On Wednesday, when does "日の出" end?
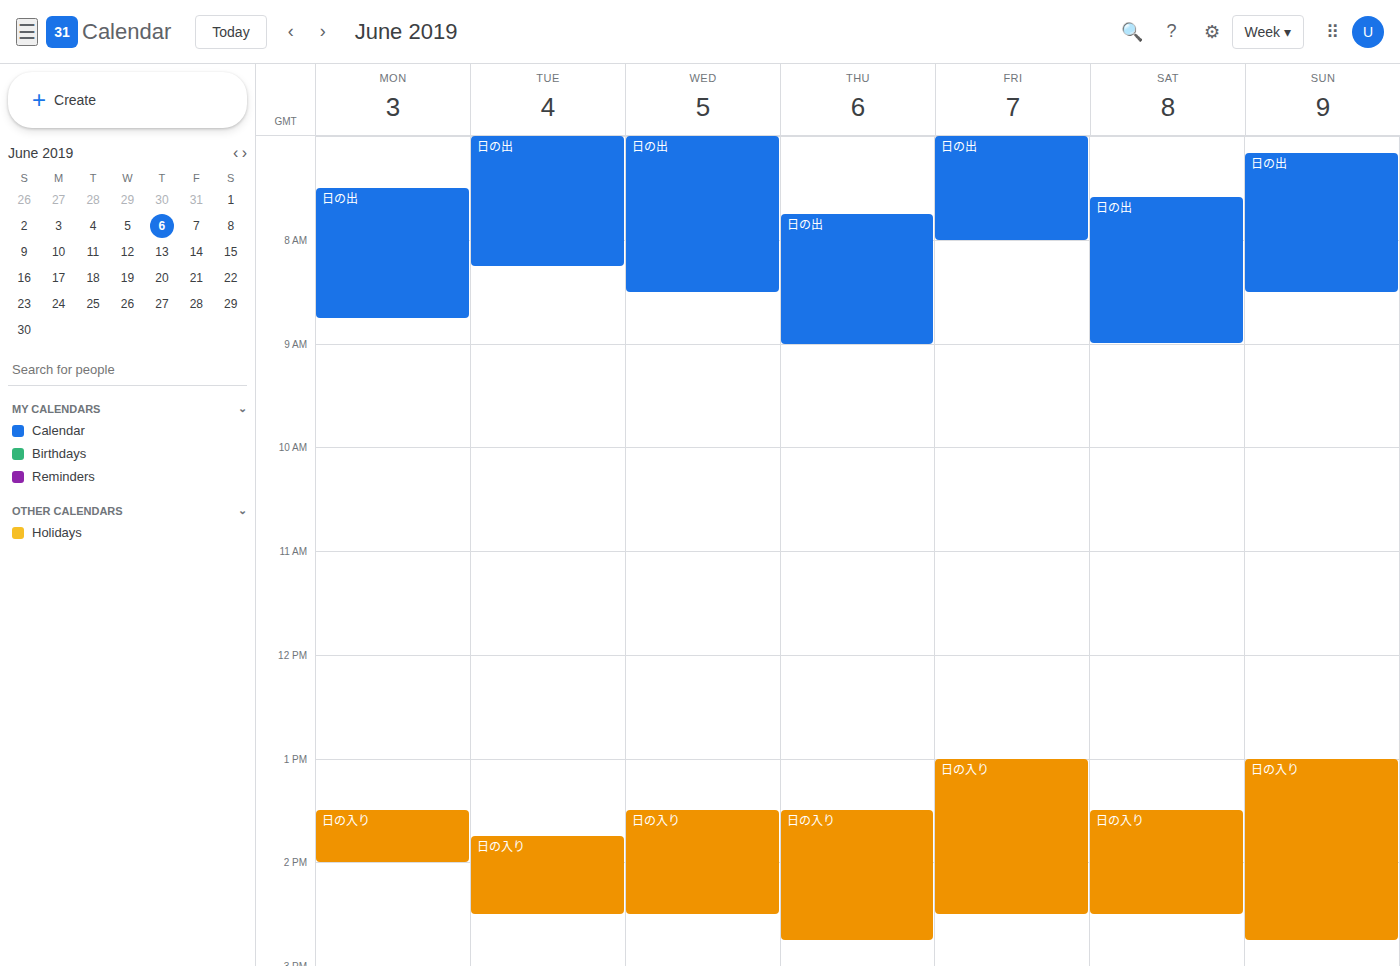
8:30 AM